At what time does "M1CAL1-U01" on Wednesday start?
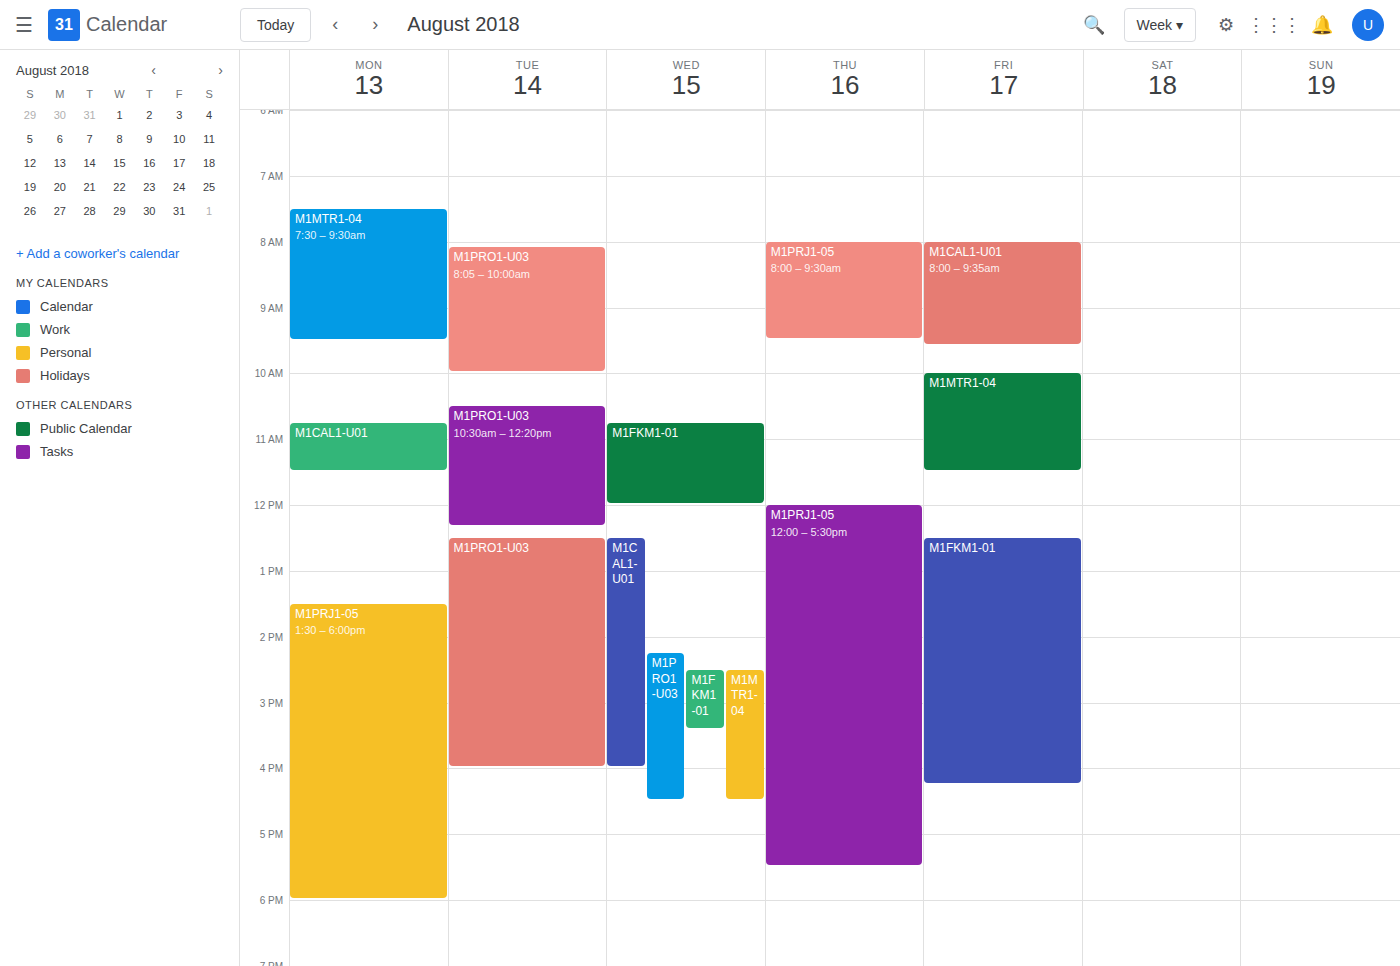
12:30 PM